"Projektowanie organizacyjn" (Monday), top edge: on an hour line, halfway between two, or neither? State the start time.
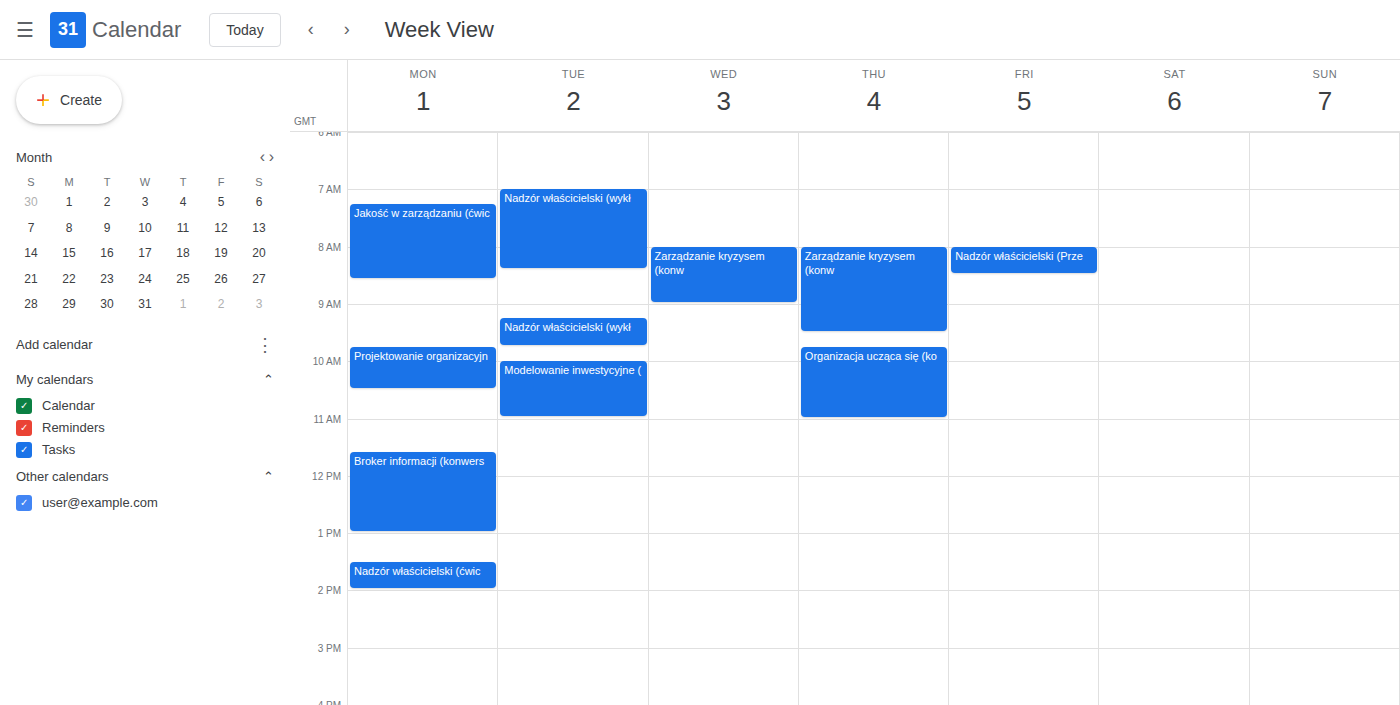
09:45 -- neither: three quarters of the way from the 09:00 line to the 10:00 line.